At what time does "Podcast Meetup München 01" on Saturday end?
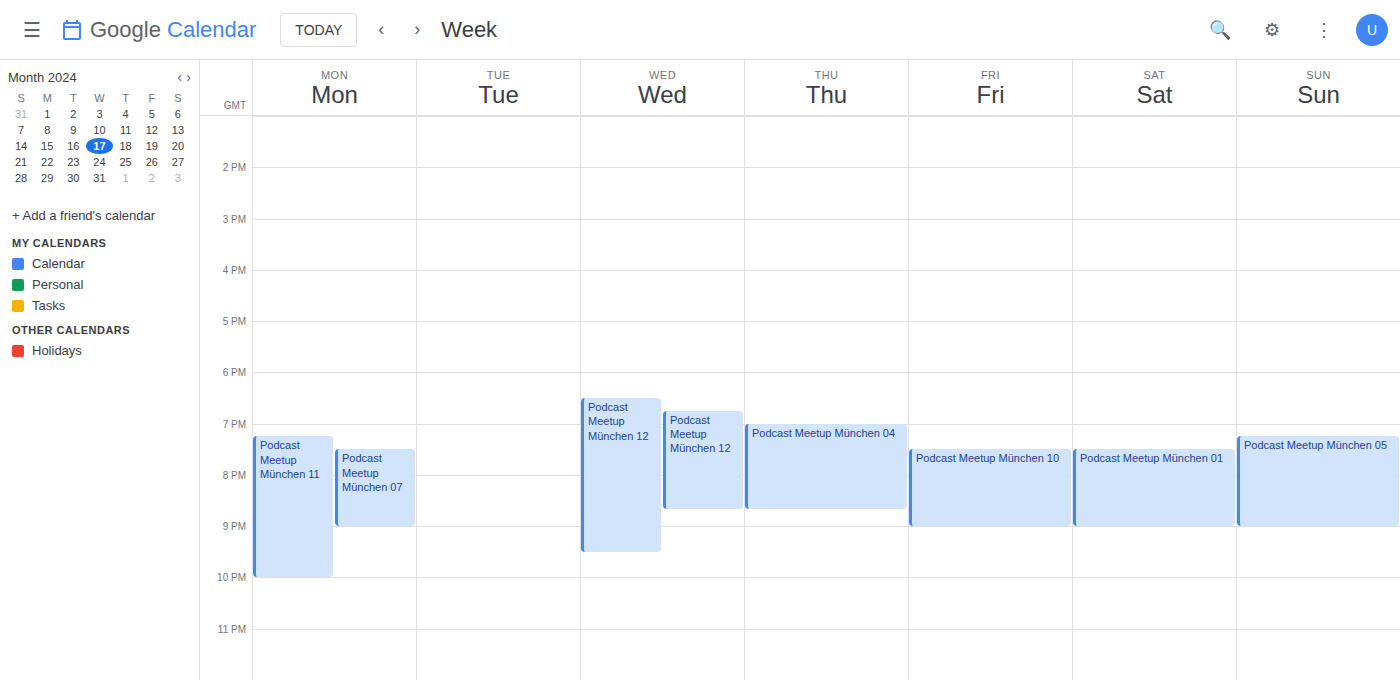
21:00